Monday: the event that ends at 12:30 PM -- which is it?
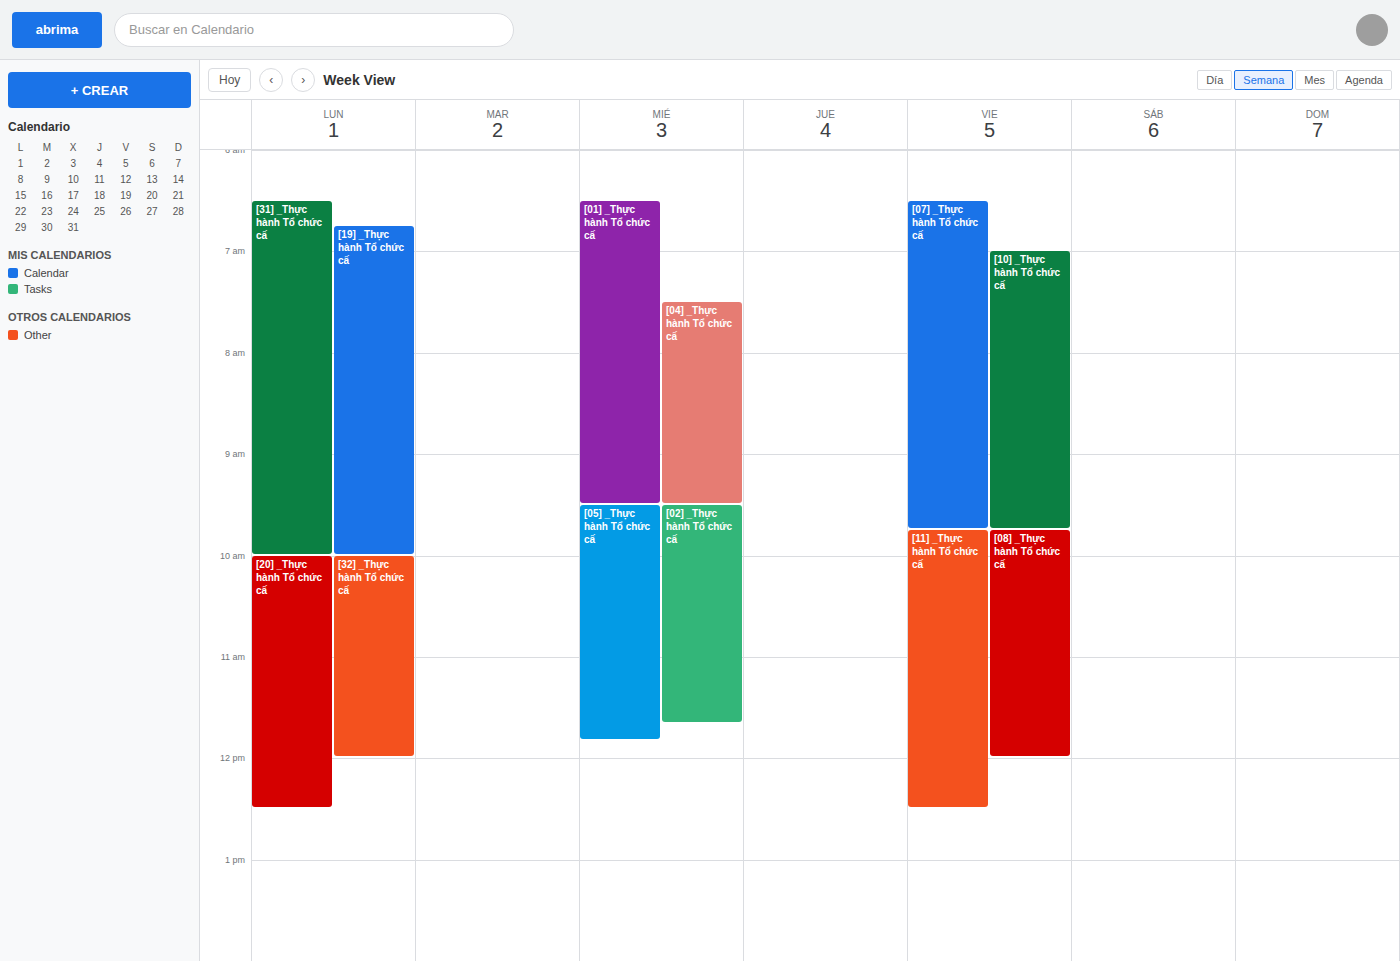
"[20] _Thực hành Tổ chức cấ"